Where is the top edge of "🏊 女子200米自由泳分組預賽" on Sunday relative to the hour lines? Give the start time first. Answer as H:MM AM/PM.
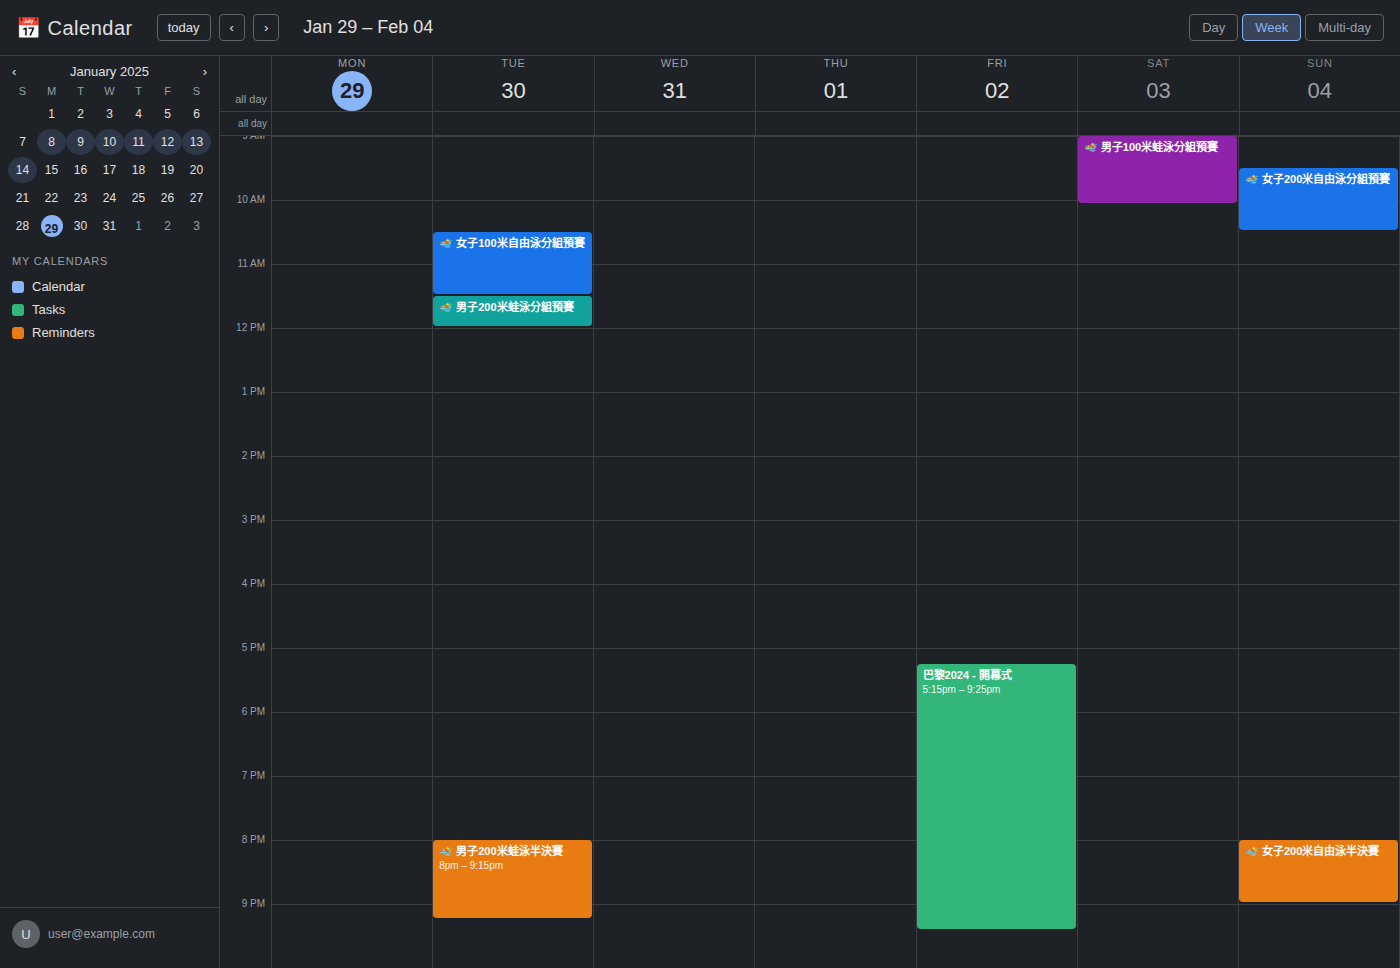
9:30 AM -- halfway between the 9 AM and 10 AM lines.